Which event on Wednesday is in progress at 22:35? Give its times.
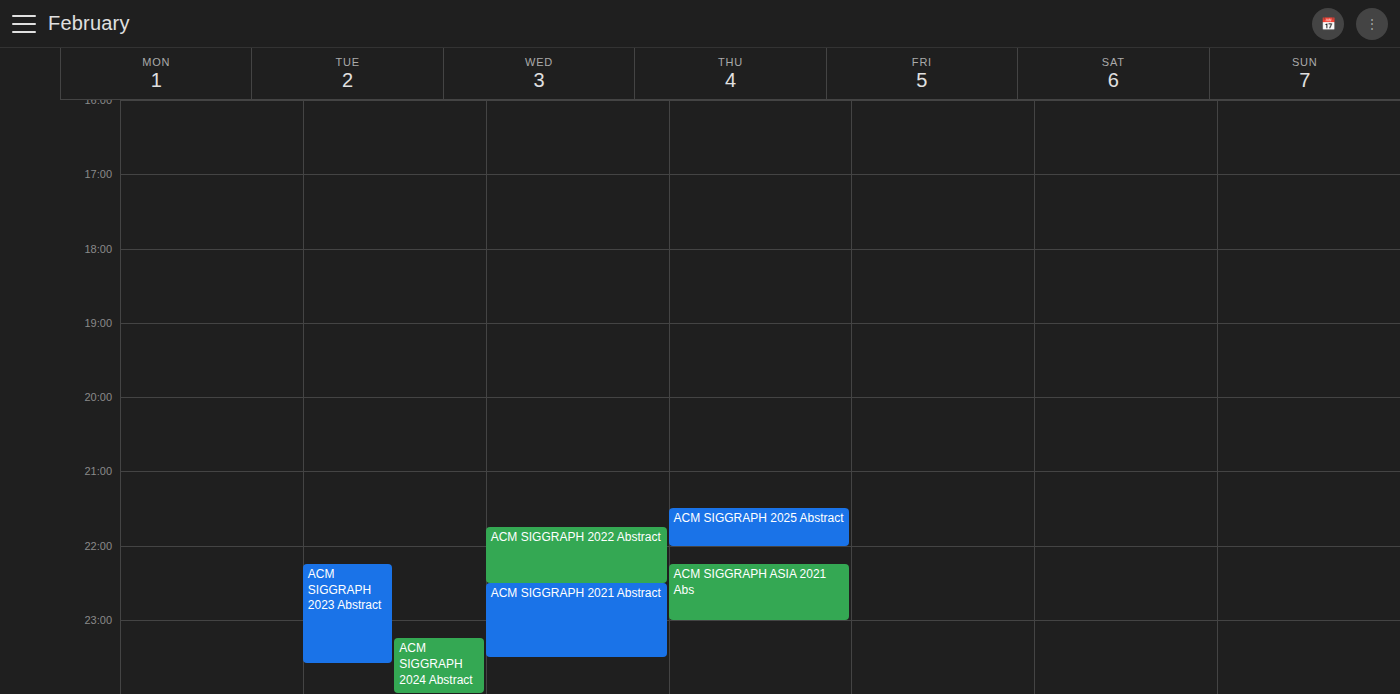
"ACM SIGGRAPH 2021 Abstract", 22:30 to 23:30